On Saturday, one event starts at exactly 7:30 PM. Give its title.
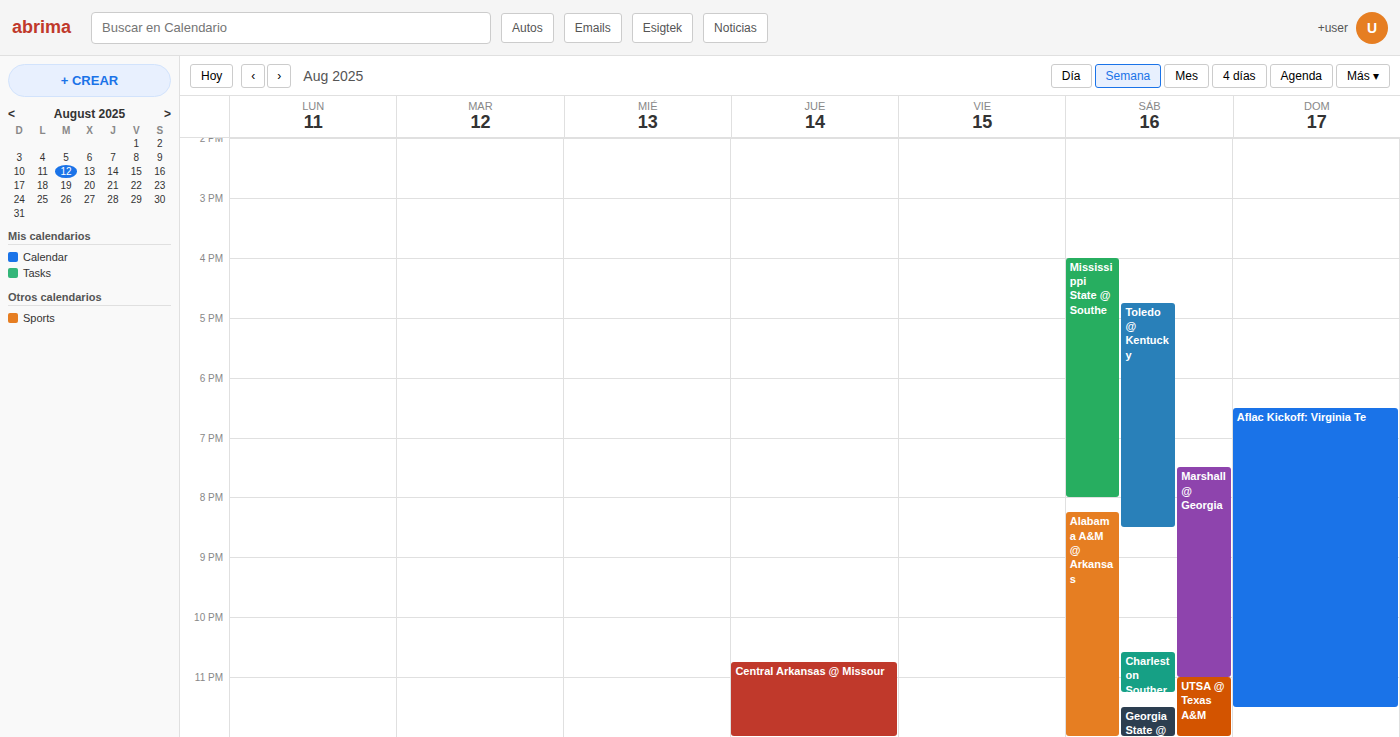
"Marshall @ Georgia"